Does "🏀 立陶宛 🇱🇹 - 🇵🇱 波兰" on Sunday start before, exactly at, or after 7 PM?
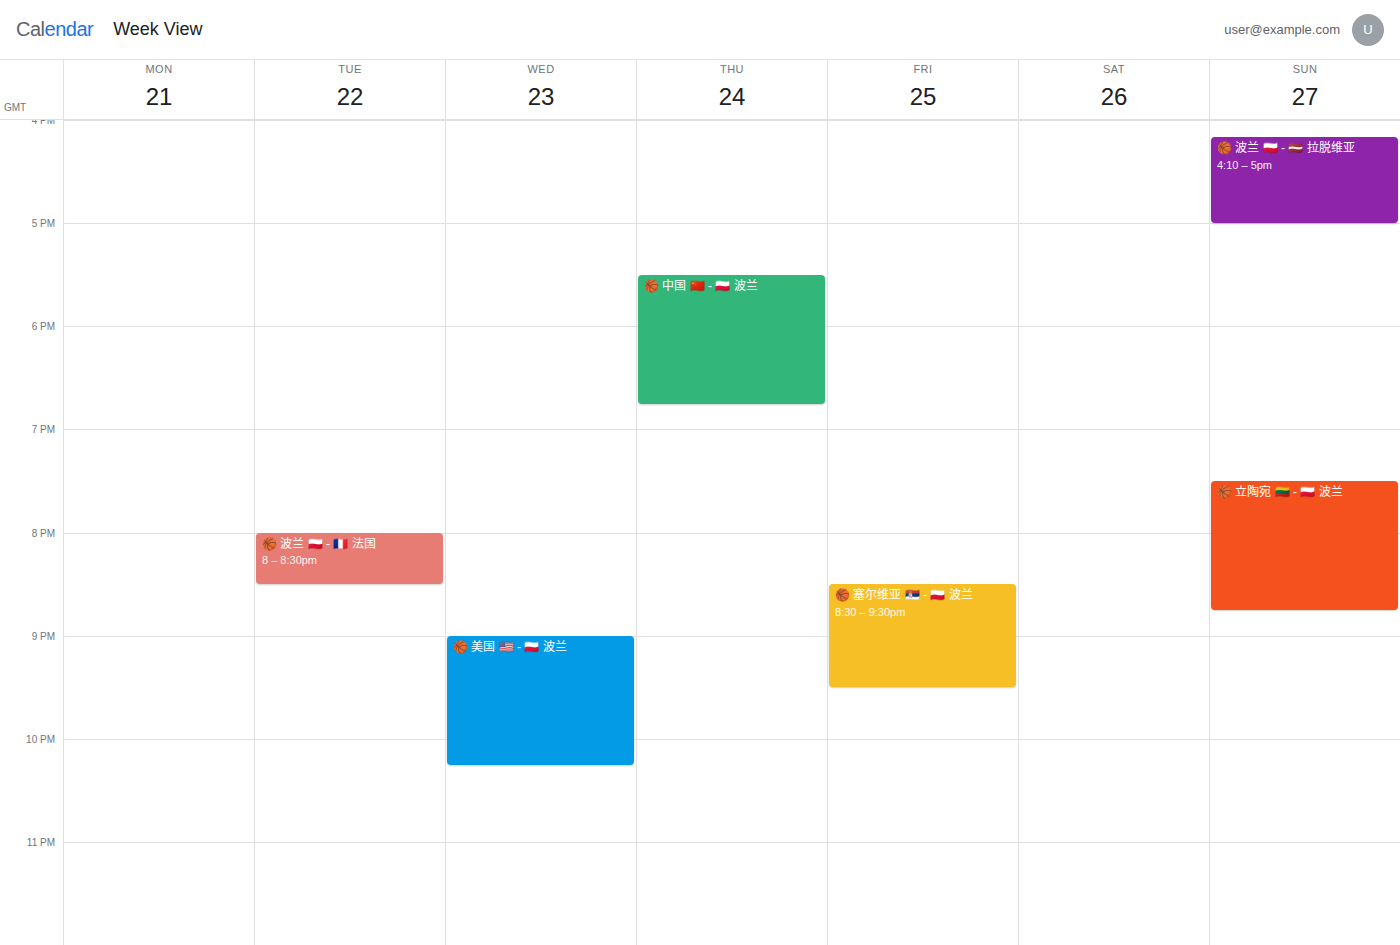
7:30 PM -- after 7 PM, 30 minutes below the 7 PM line.